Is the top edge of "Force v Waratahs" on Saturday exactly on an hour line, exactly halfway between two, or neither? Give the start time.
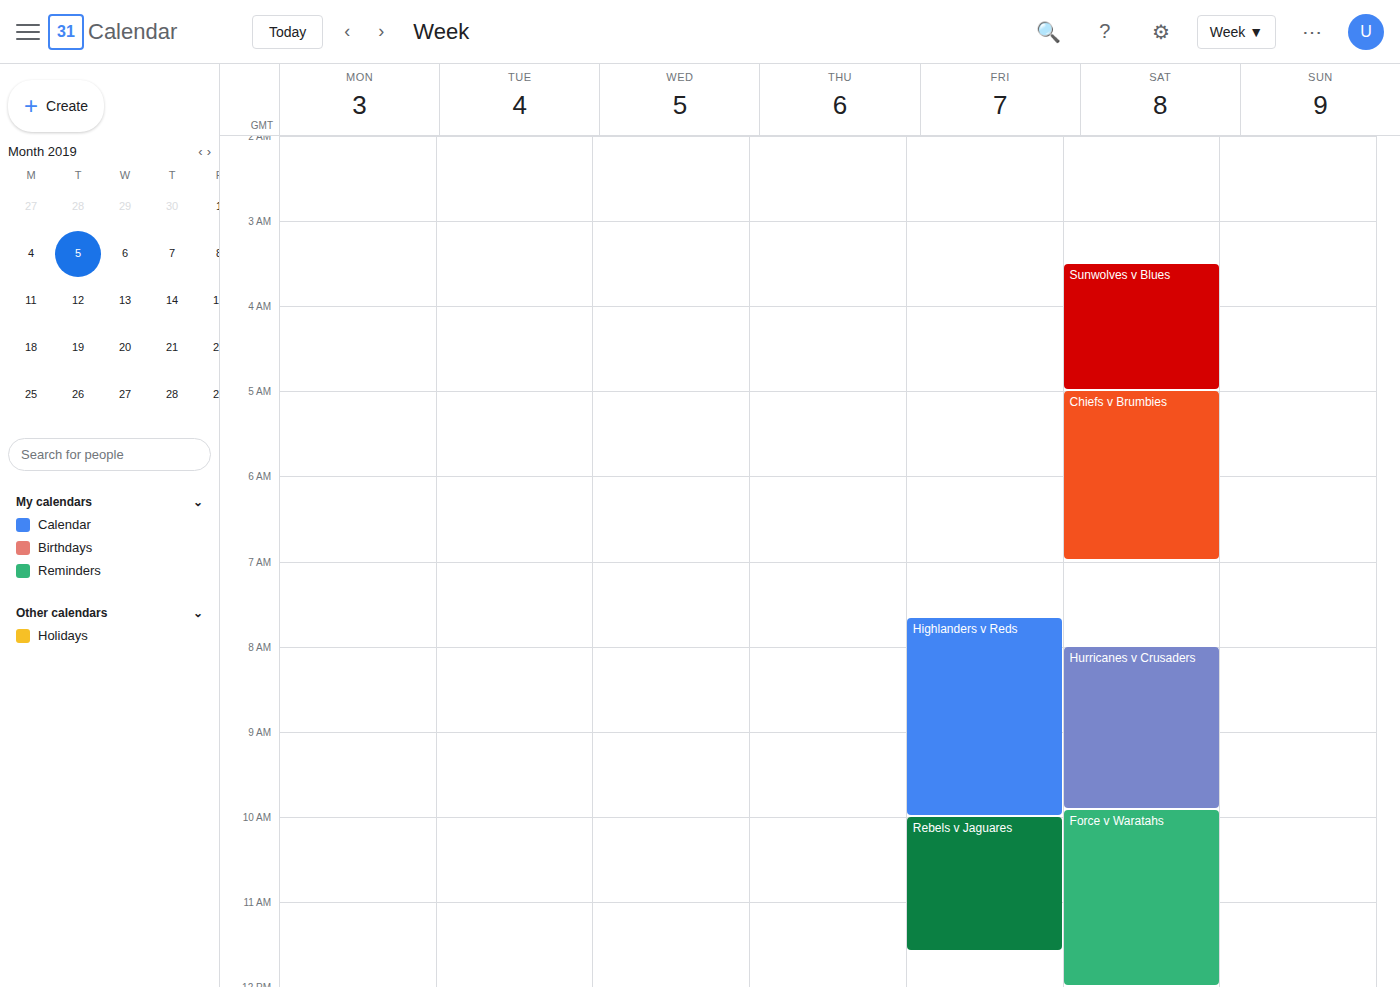
9:55 AM -- neither: 55 minutes below the 9 AM line and 5 minutes above the 10 AM line.